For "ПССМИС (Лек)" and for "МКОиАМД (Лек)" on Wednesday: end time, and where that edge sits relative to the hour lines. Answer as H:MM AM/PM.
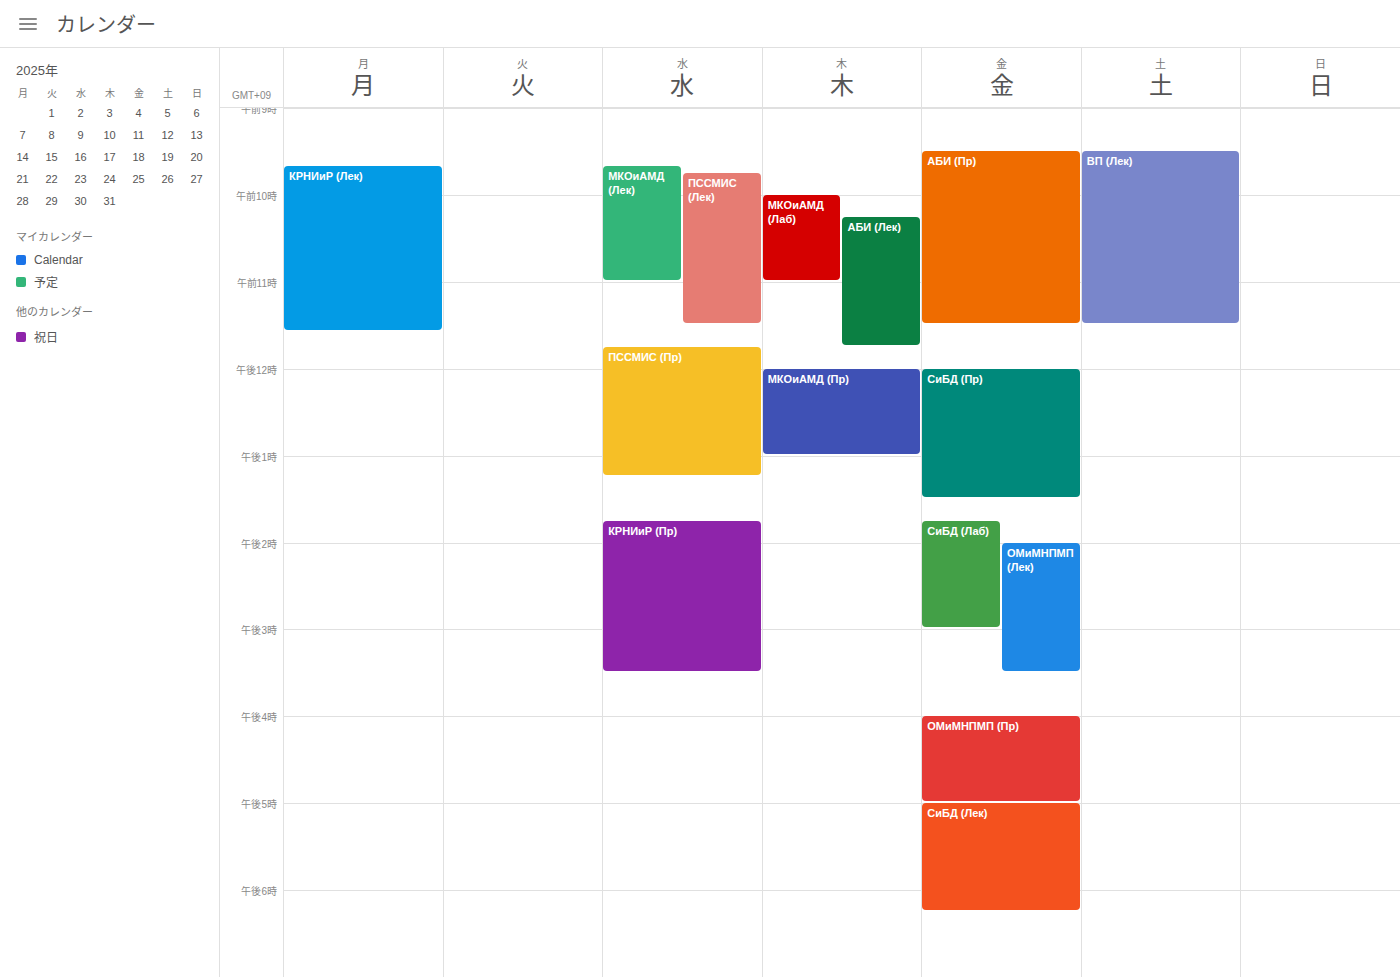
"ПССМИС (Лек)": 11:30 AM, halfway between the 11 AM and 12 PM lines. "МКОиАМД (Лек)": 11:00 AM, exactly on the 11 AM line.